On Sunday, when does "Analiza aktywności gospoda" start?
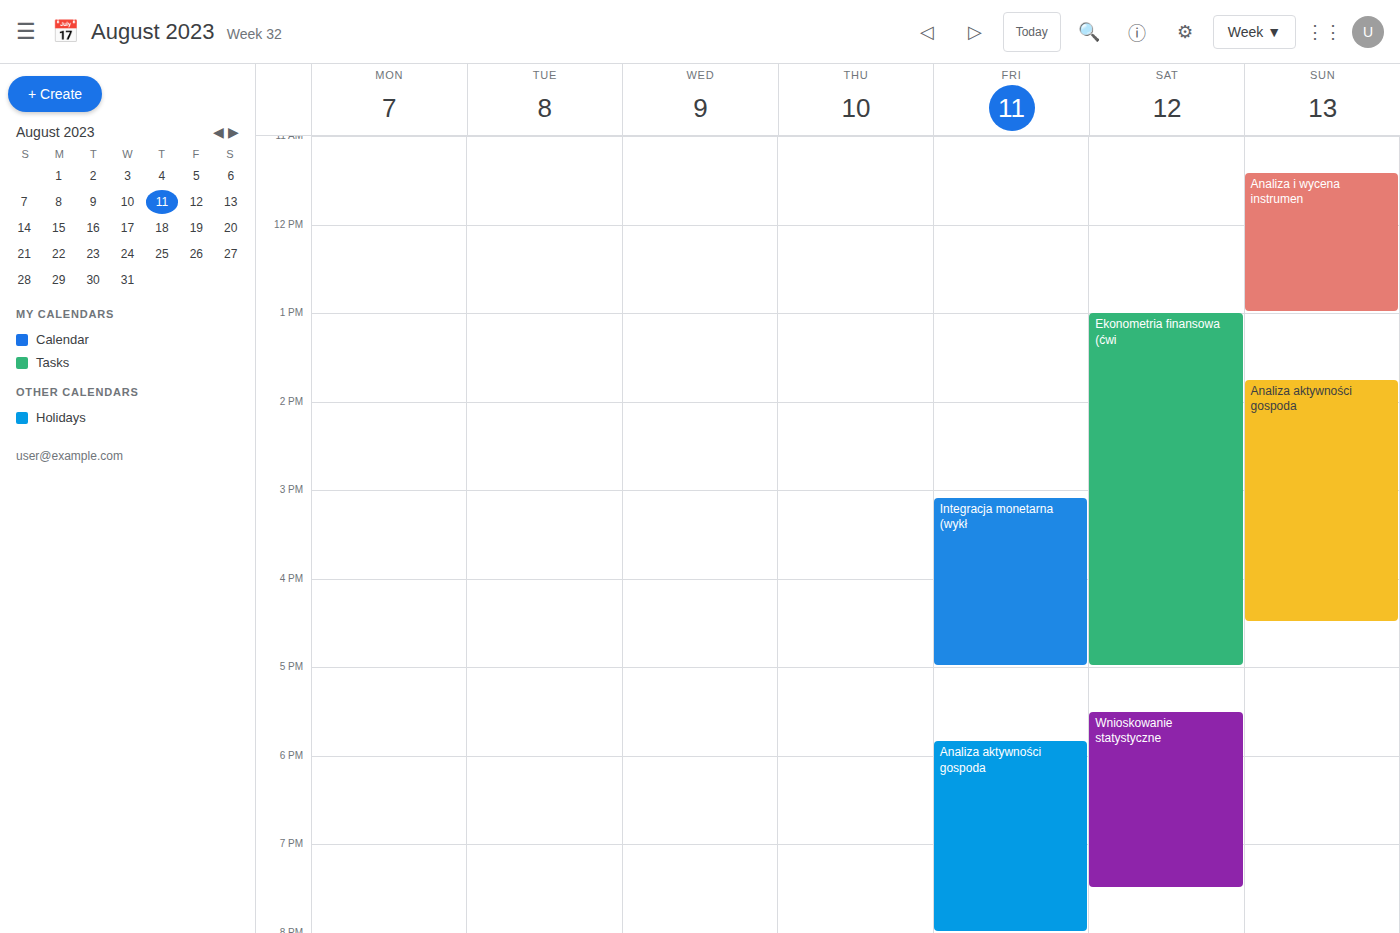
1:45 PM